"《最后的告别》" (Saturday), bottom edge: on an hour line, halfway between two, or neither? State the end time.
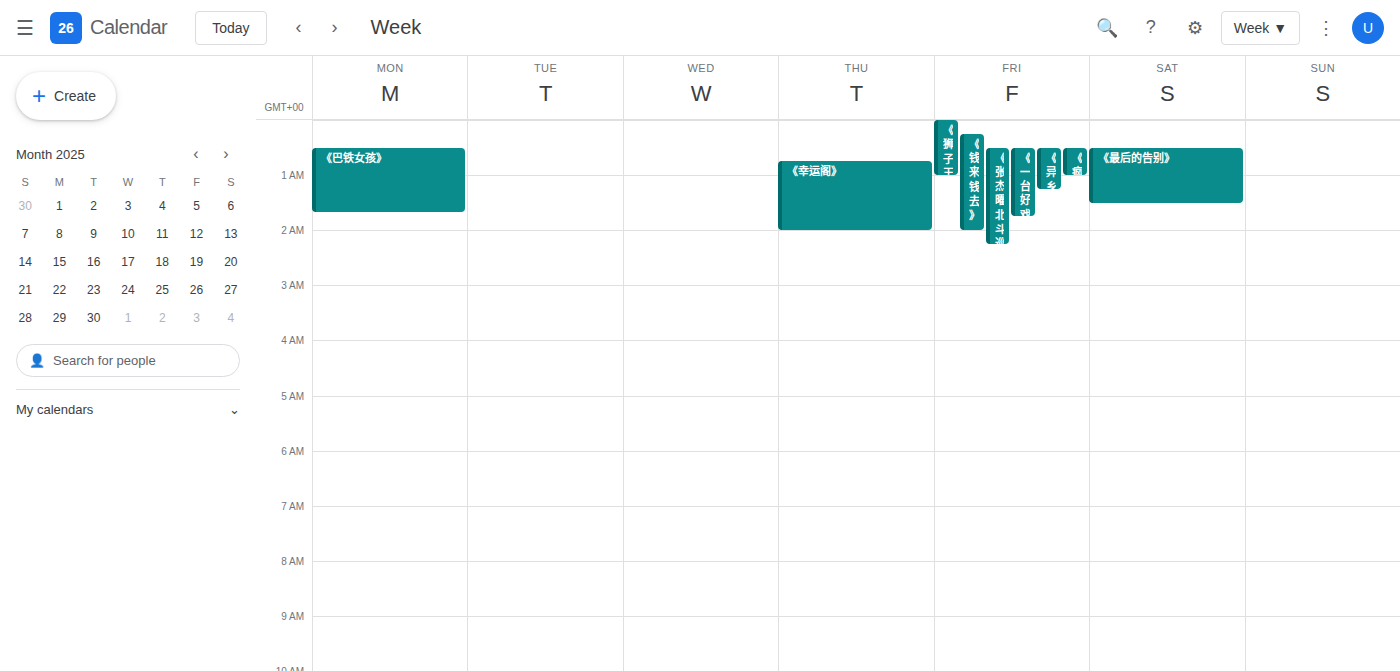
1:30 AM -- halfway between the 1 AM and 2 AM lines.